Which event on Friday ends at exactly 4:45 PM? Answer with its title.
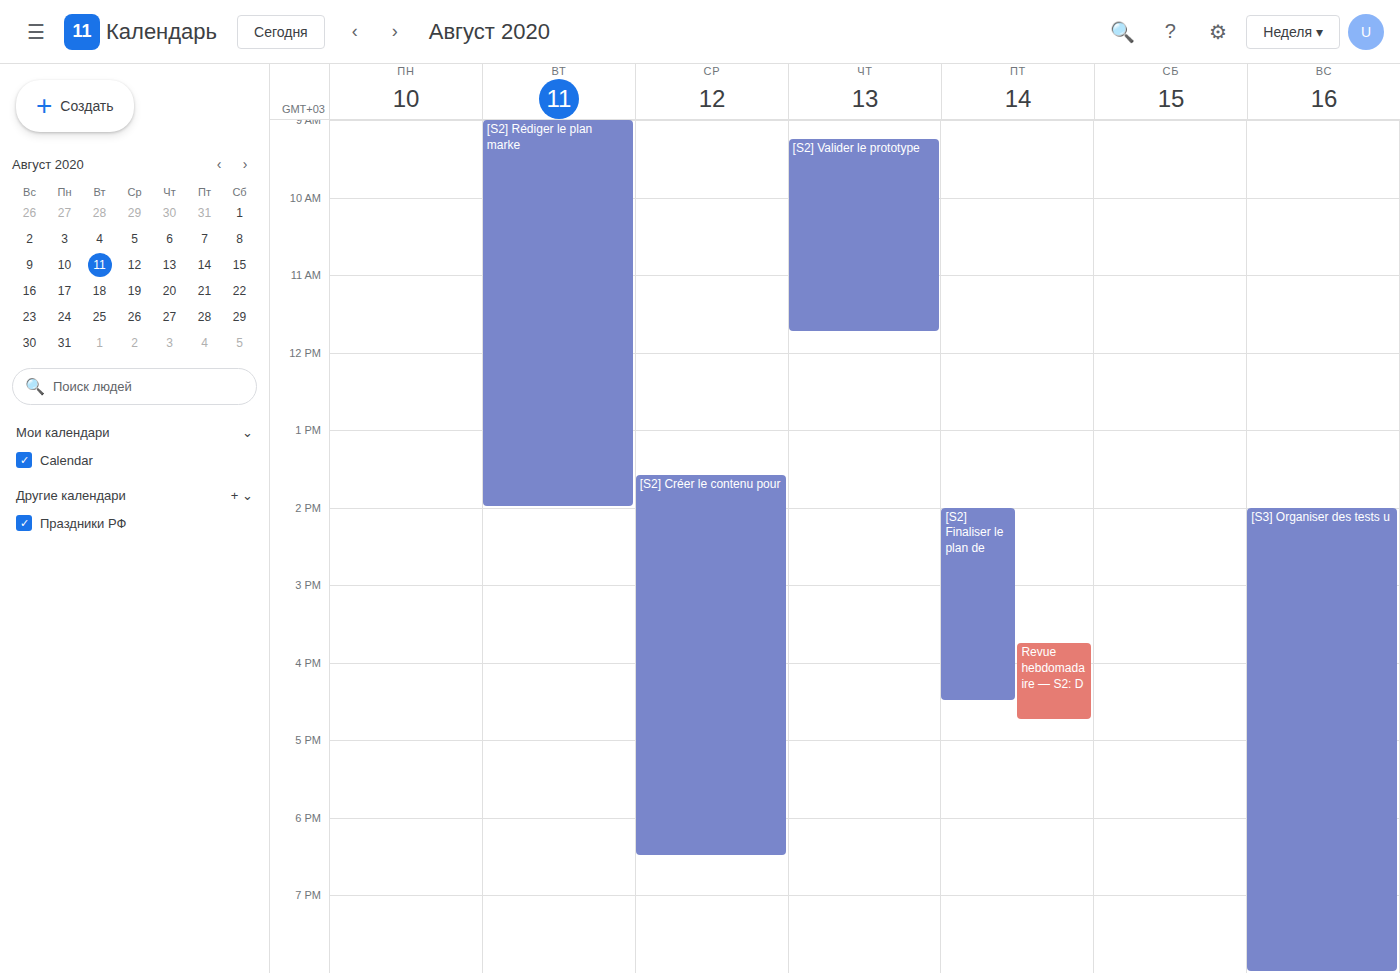
"Revue hebdomadaire — S2: D"